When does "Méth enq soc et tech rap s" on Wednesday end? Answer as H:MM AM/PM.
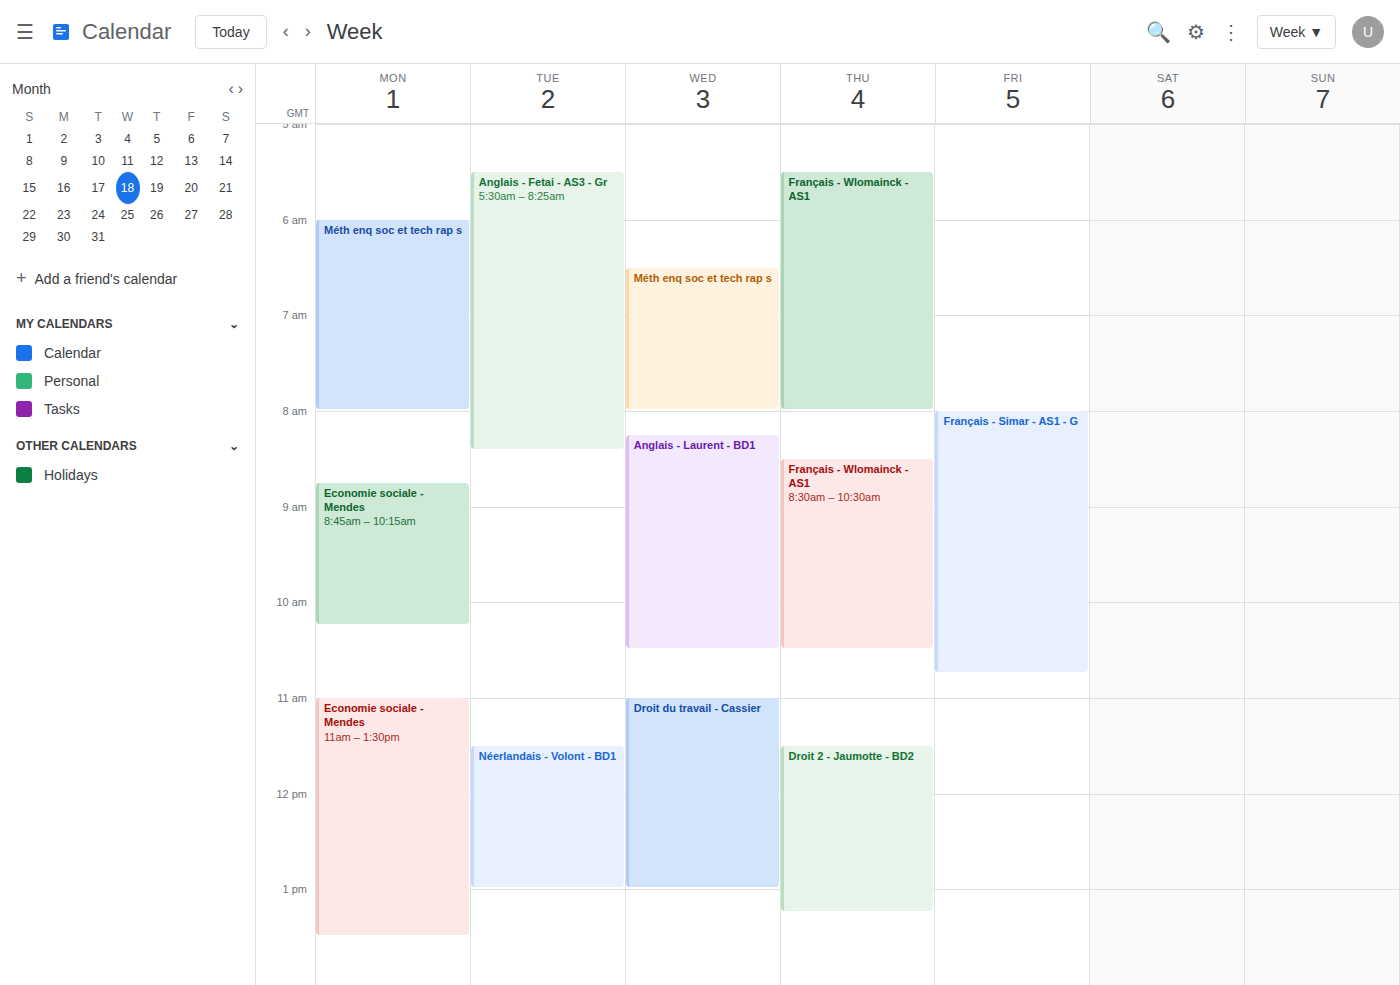
8:00 AM